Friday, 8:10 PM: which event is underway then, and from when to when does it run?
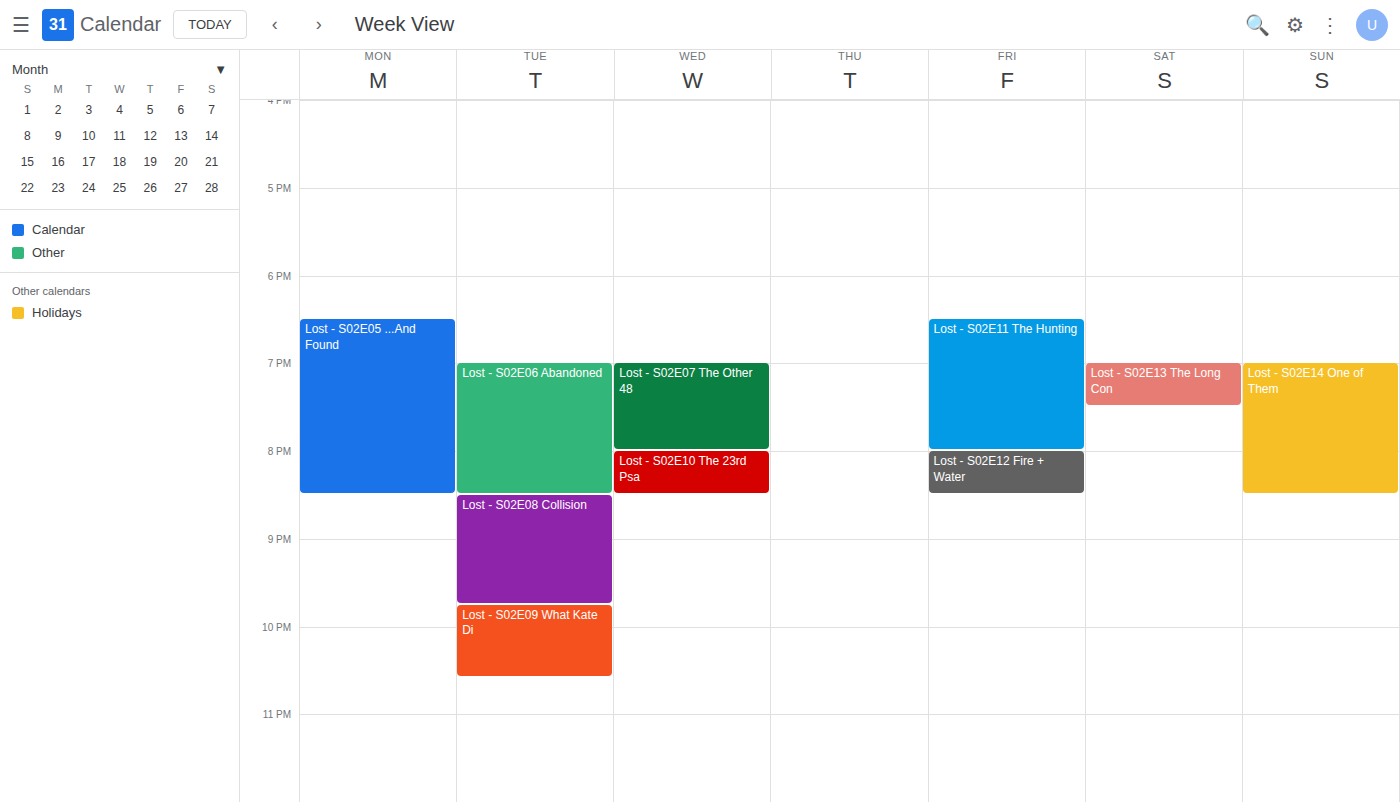
"Lost - S02E12 Fire + Water", 8:00 PM to 8:30 PM